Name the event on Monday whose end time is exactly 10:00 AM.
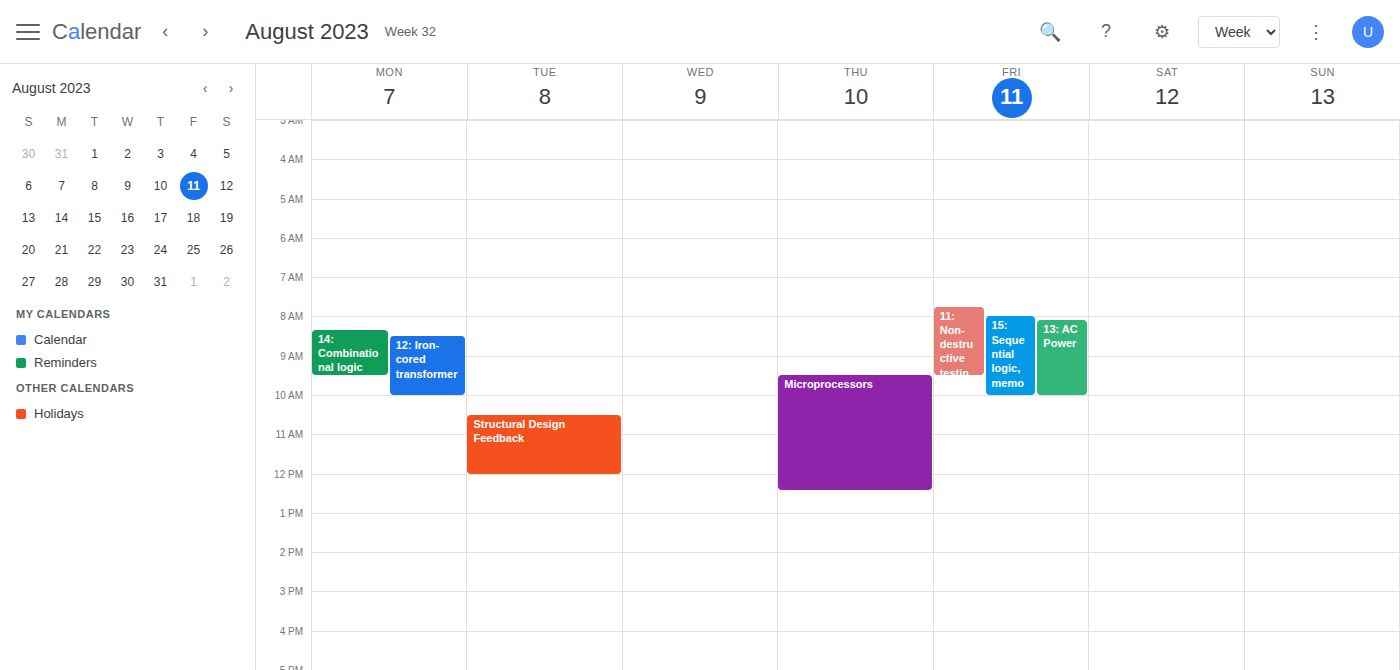
"12: Iron-cored transformer"